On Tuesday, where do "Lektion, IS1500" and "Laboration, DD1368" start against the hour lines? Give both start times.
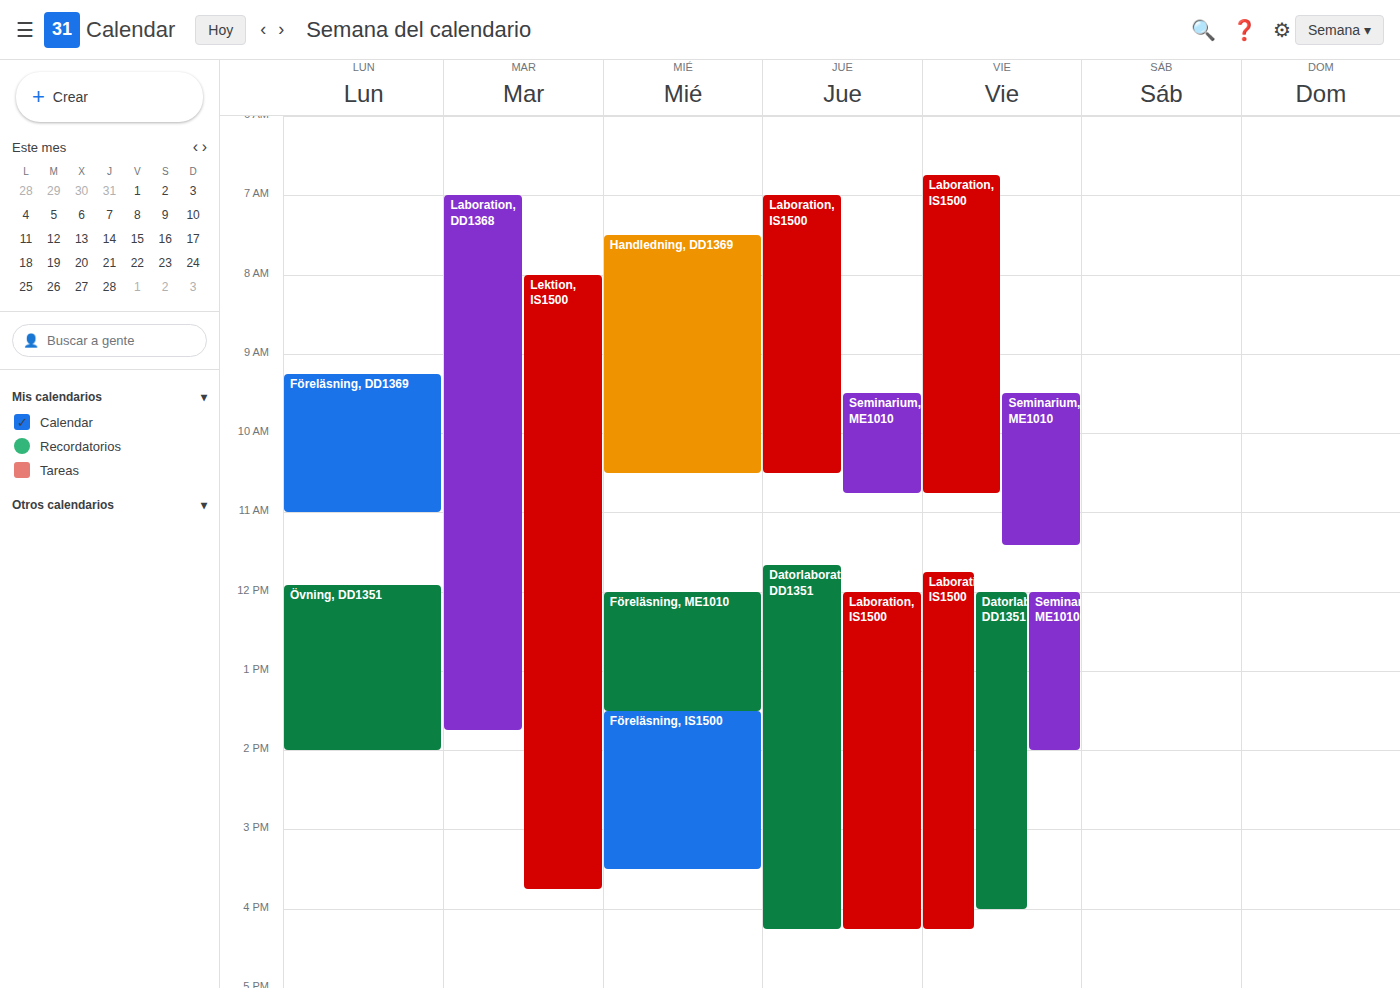
"Lektion, IS1500": 8:00 AM, exactly on the 8 AM line. "Laboration, DD1368": 7:00 AM, exactly on the 7 AM line.